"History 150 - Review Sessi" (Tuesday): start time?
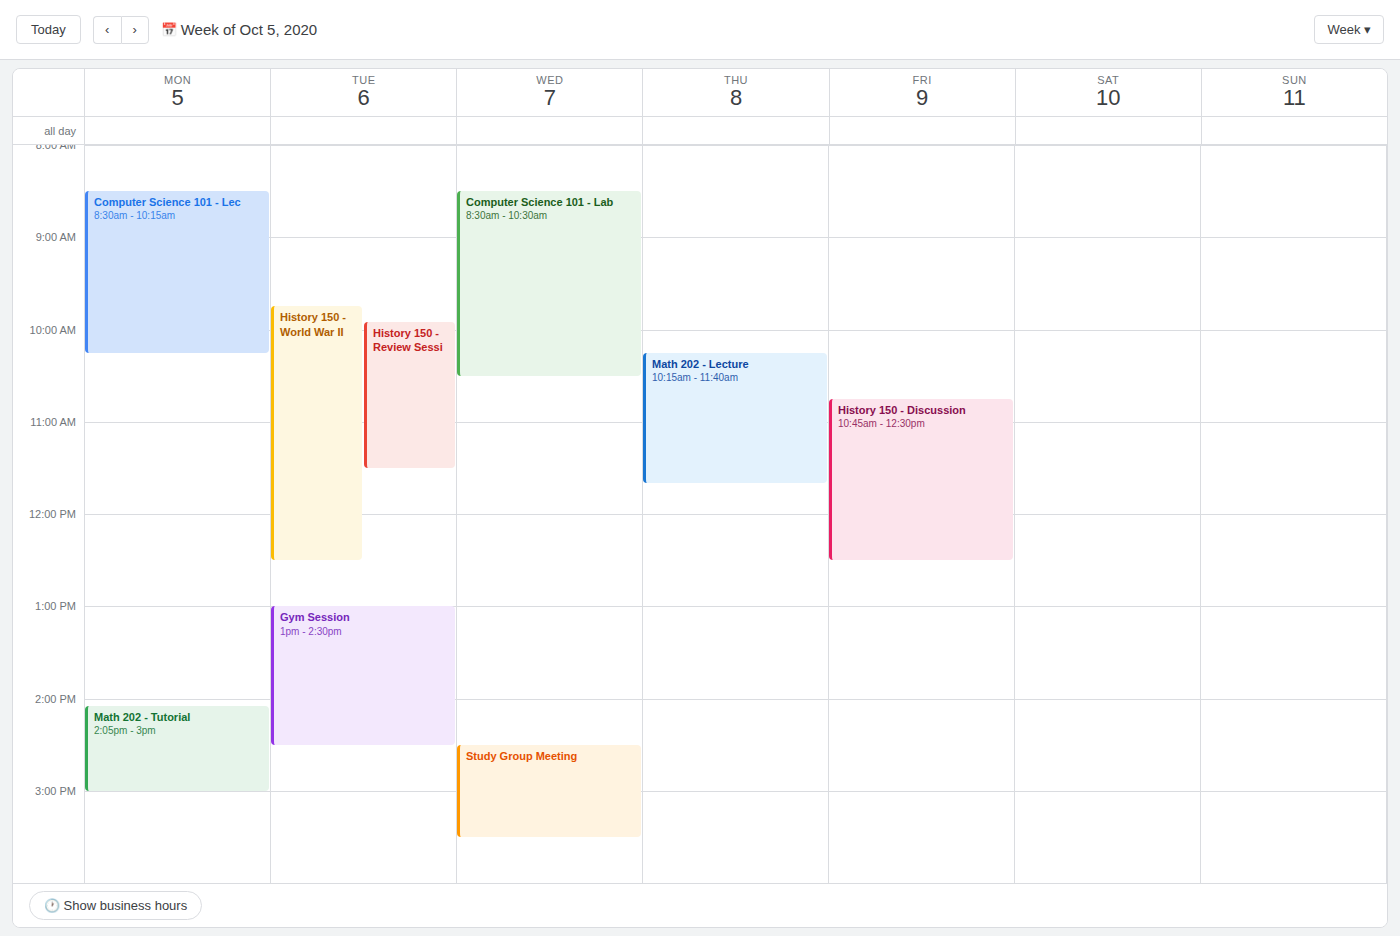
9:55 AM